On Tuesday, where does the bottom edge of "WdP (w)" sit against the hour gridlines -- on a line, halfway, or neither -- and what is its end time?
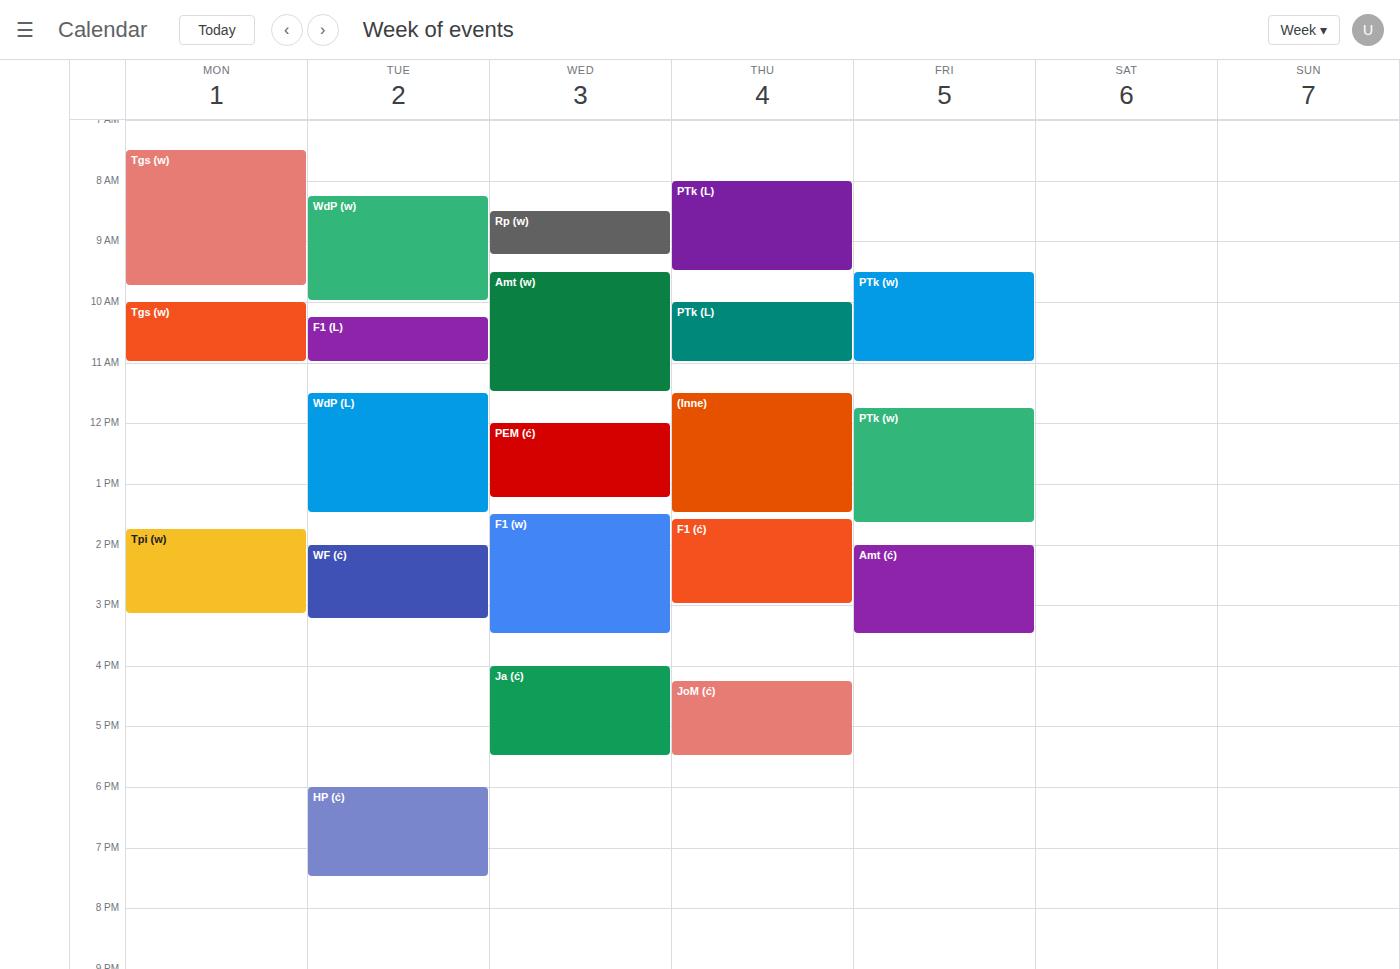
10:00 AM -- exactly on the 10 AM line.